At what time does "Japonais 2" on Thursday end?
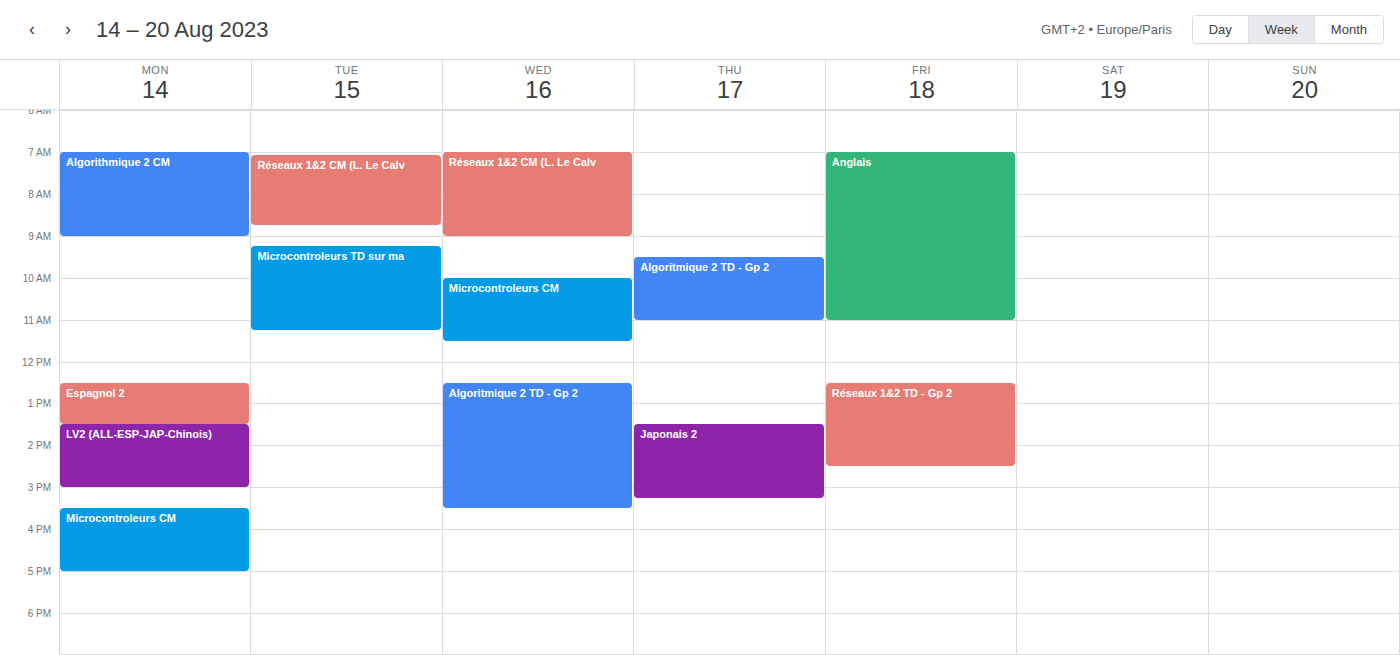
3:15 PM